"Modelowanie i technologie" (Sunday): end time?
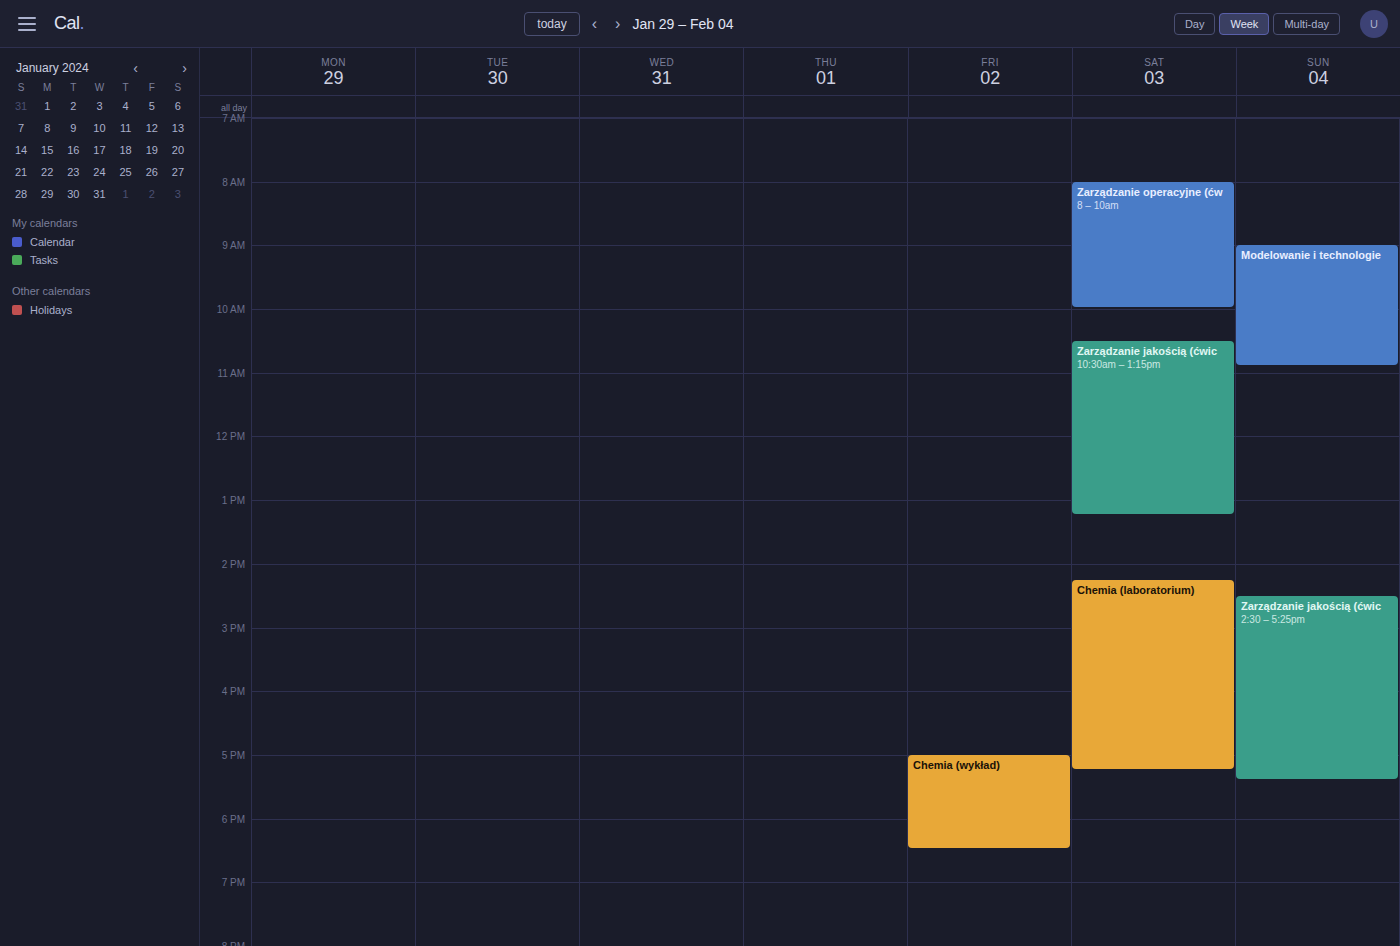
10:55 AM